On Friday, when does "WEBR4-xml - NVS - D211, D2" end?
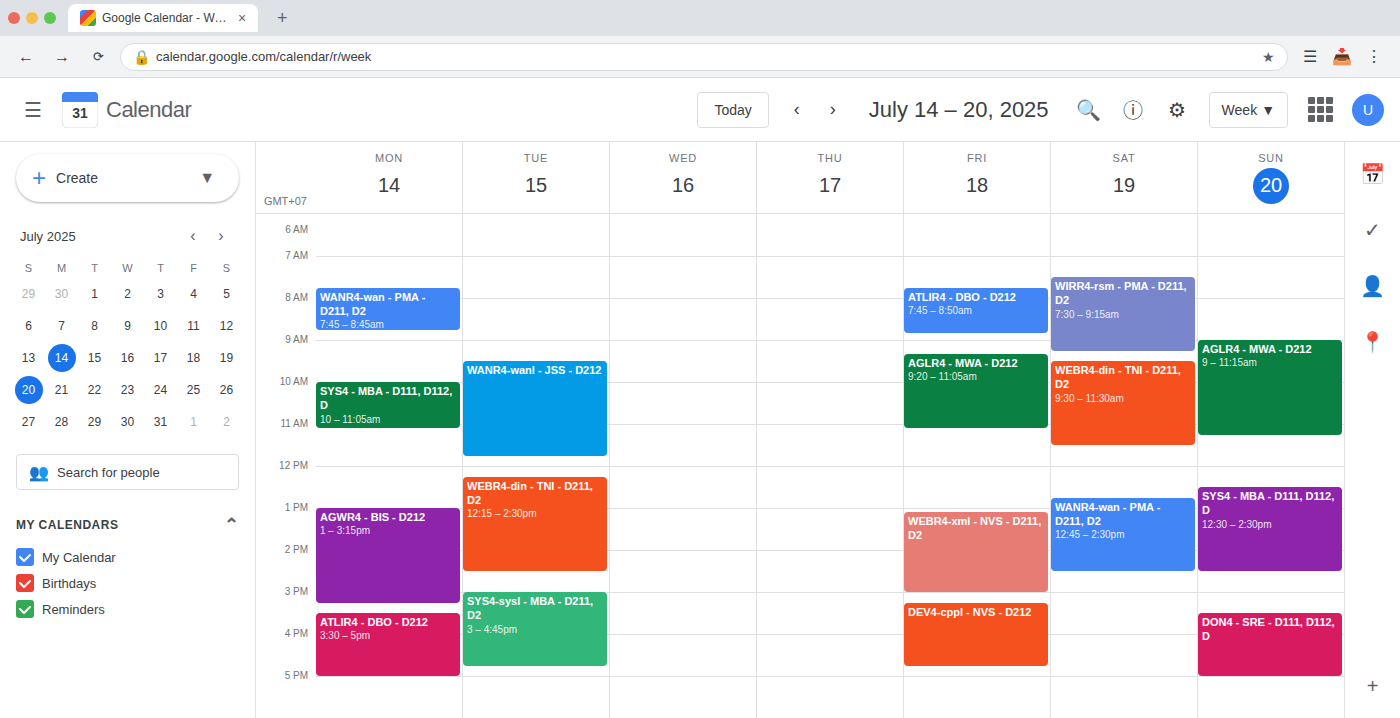
3:00 PM